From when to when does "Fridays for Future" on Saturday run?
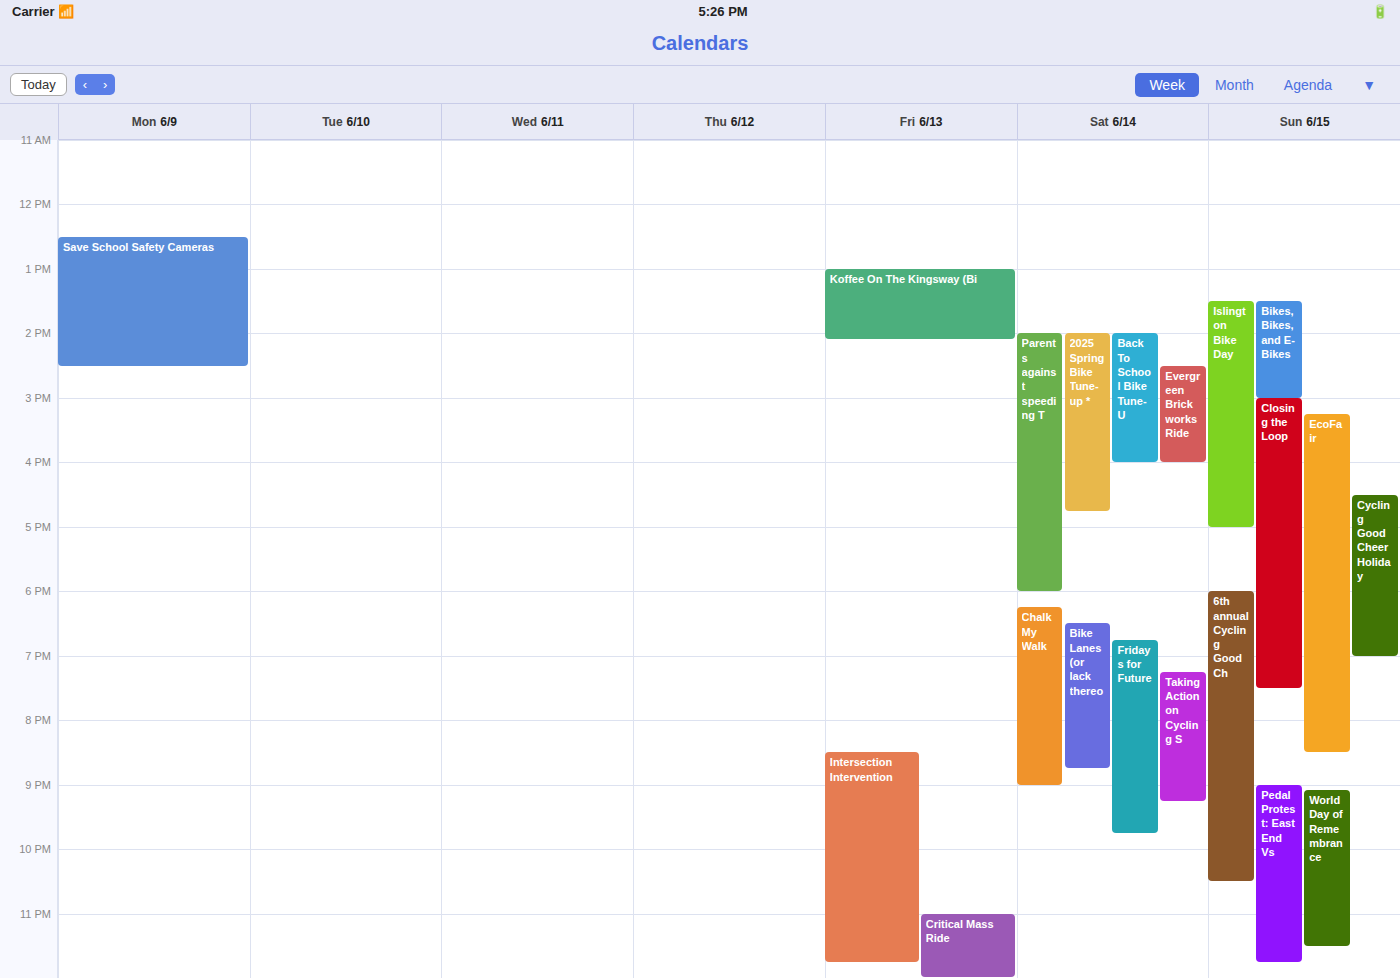
18:45 to 21:45